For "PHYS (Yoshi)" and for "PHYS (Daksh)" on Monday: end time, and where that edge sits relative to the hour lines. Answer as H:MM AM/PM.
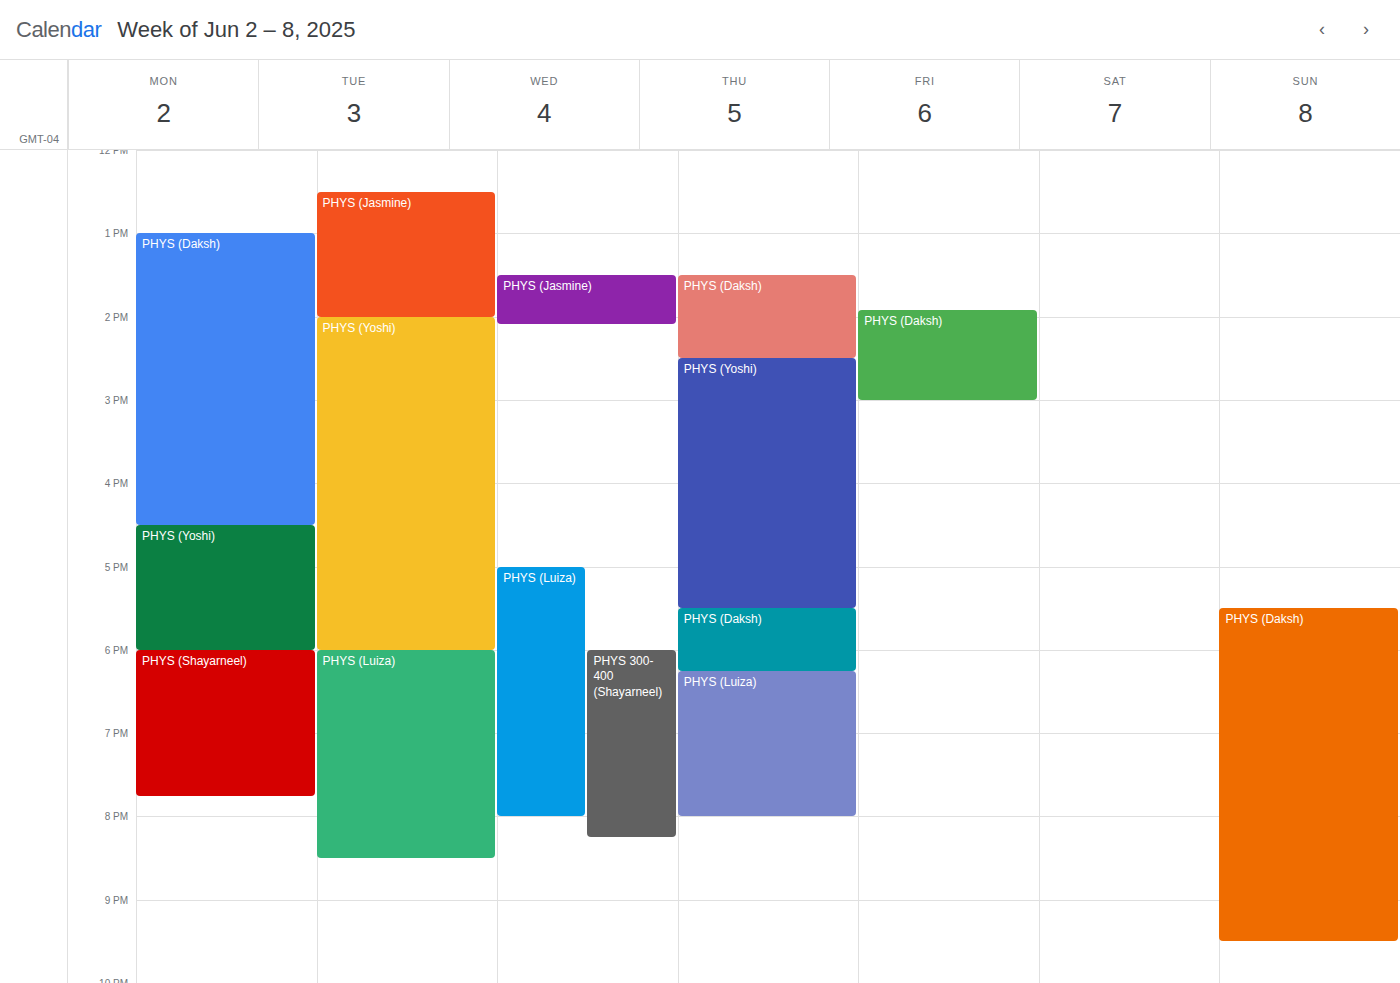
"PHYS (Yoshi)": 6:00 PM, exactly on the 6 PM line. "PHYS (Daksh)": 4:30 PM, halfway between the 4 PM and 5 PM lines.